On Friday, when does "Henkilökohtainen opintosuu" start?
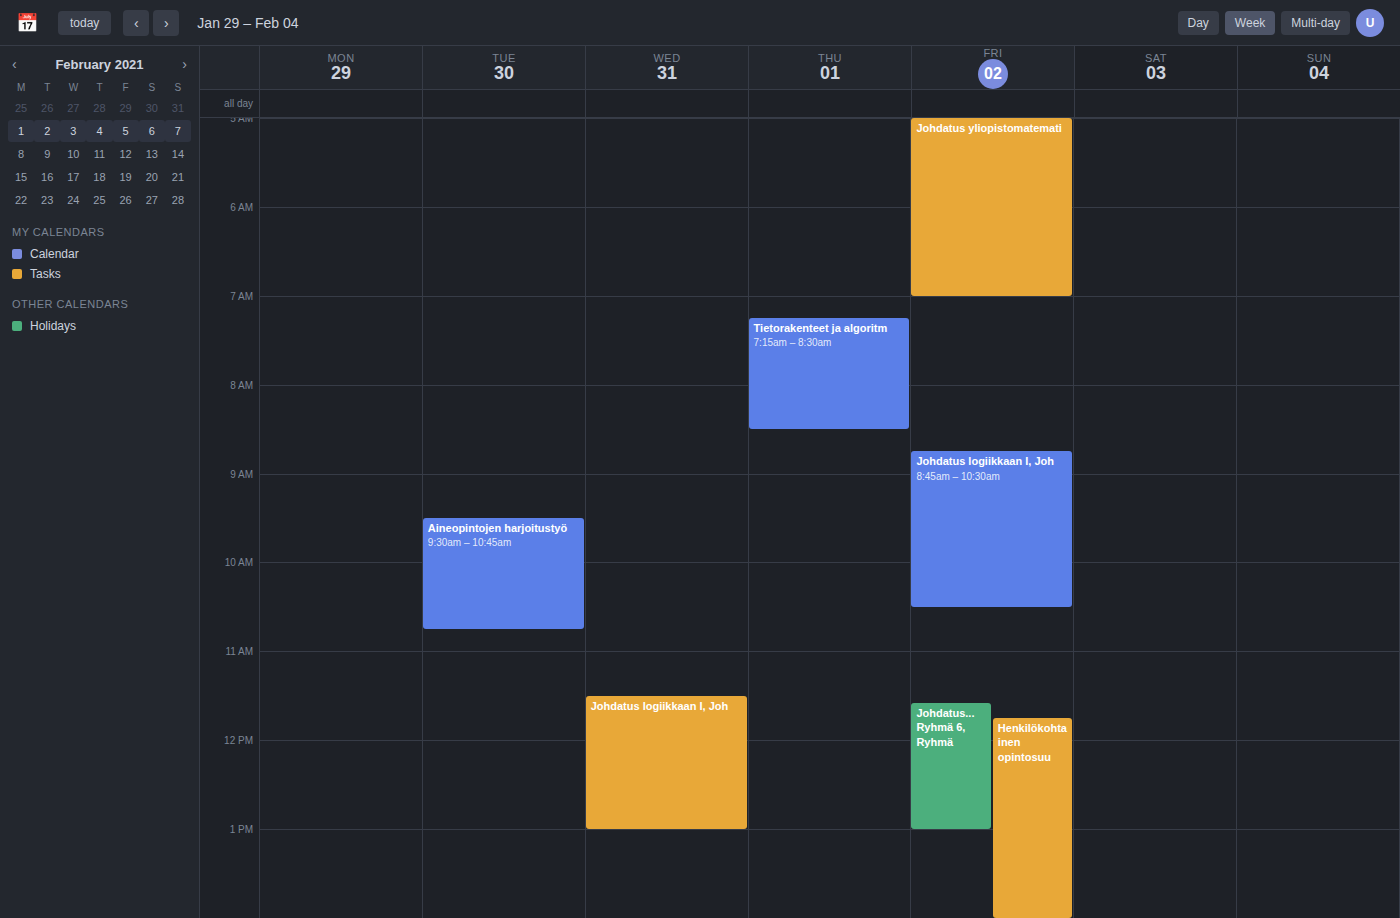
11:45